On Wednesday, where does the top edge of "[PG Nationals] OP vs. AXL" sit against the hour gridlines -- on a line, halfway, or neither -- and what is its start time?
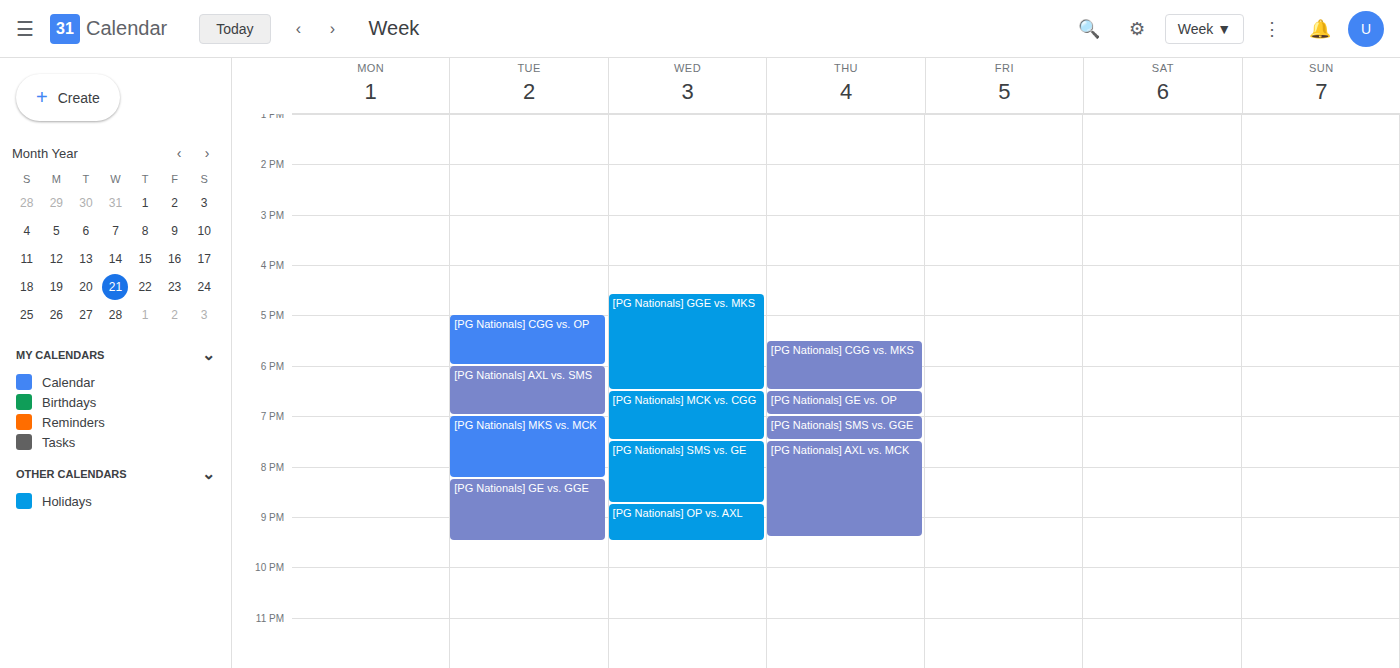
8:45 PM -- neither: three quarters of the way from the 8 PM line to the 9 PM line.